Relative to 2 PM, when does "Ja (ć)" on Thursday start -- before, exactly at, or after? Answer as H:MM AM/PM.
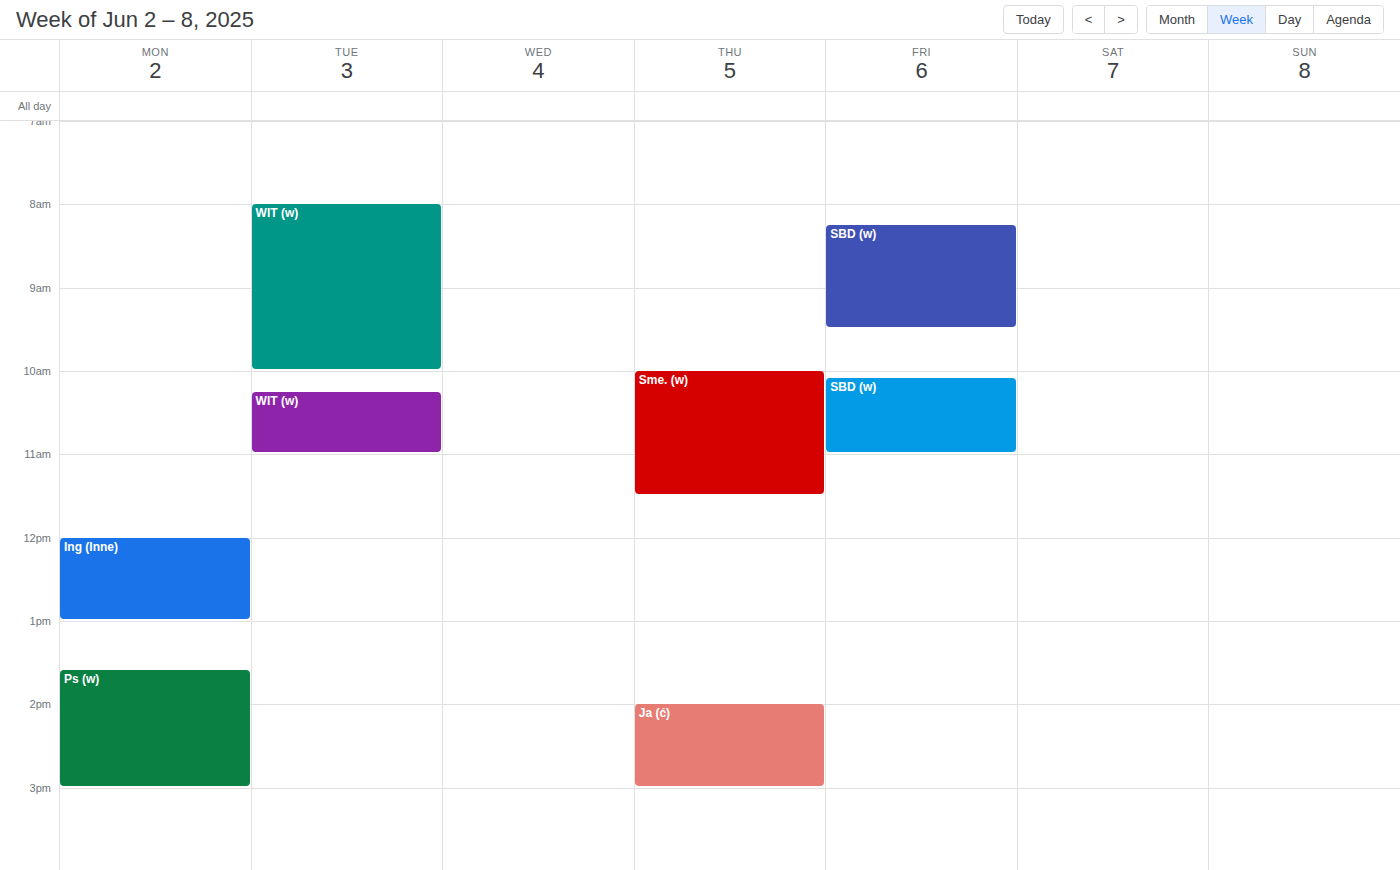
2:00 PM -- exactly at 2 PM, on the 2 PM line.